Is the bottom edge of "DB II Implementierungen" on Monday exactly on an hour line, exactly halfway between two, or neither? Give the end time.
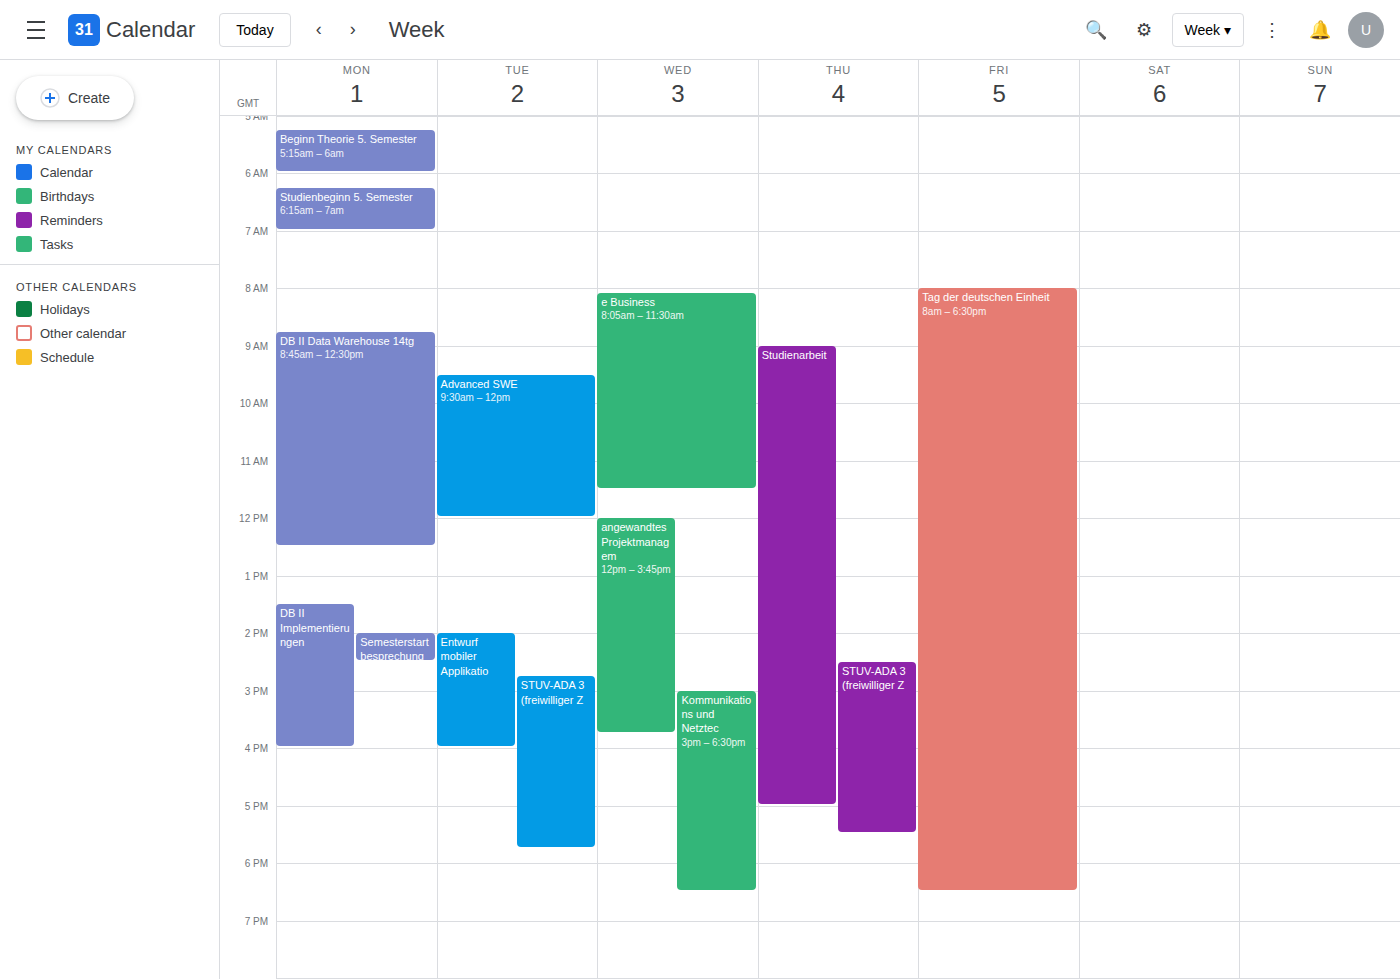
4:00 PM -- exactly on the 4 PM line.